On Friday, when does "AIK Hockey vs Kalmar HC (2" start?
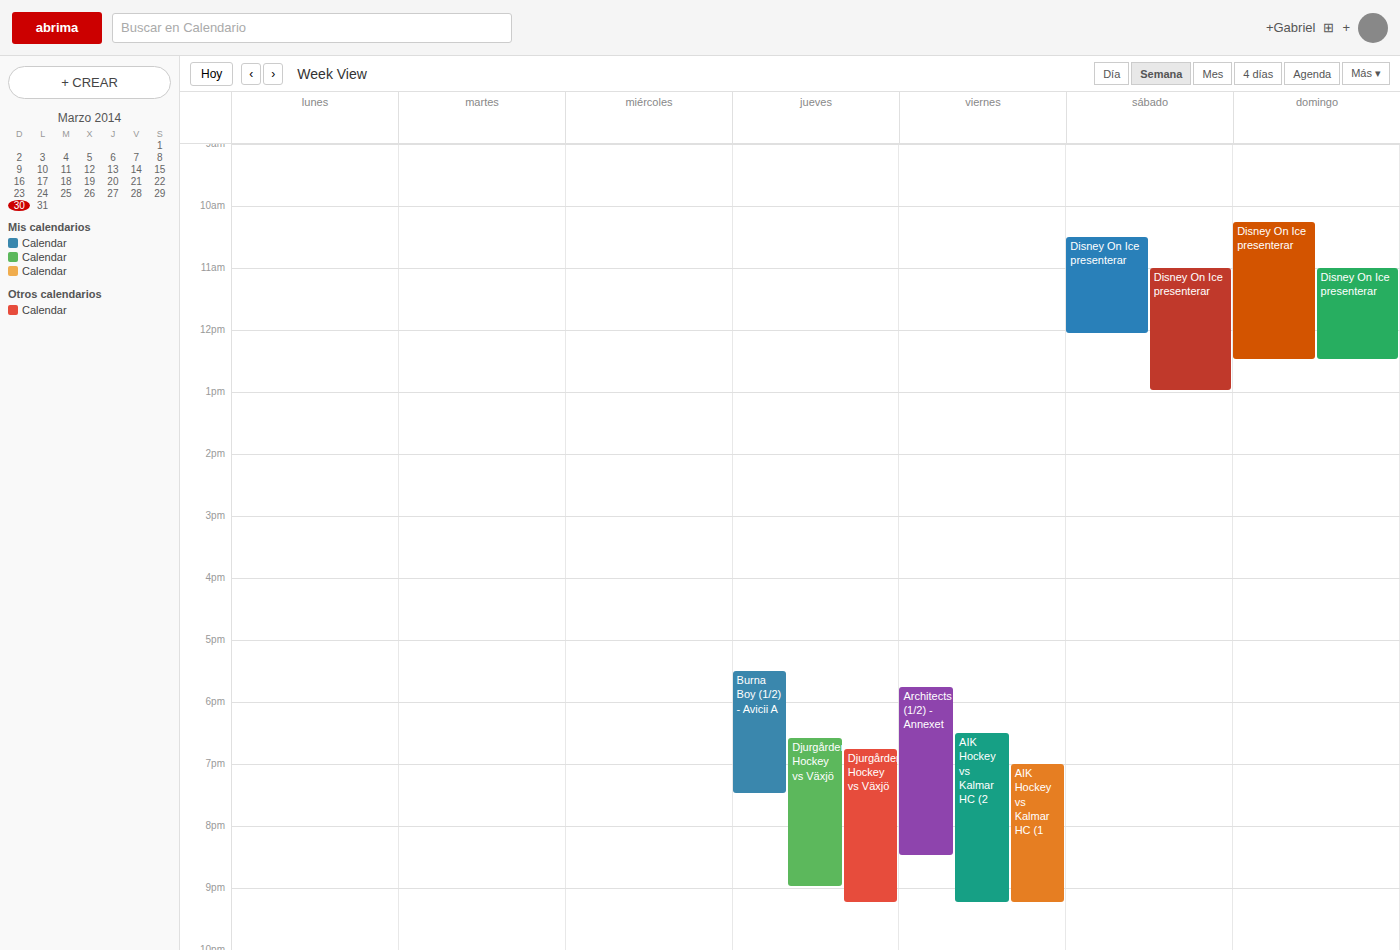
6:30 PM